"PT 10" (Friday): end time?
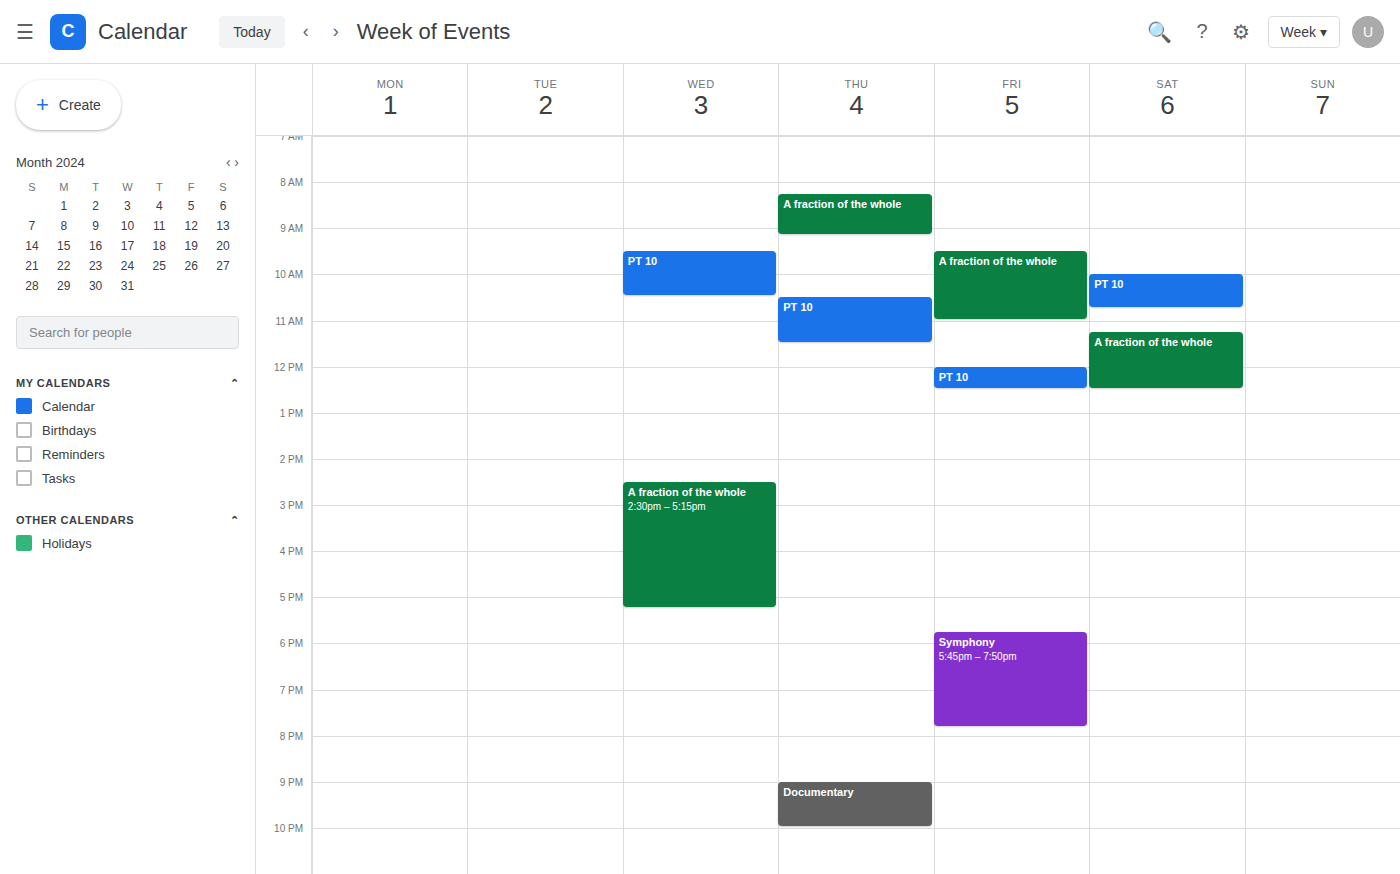
12:30 PM